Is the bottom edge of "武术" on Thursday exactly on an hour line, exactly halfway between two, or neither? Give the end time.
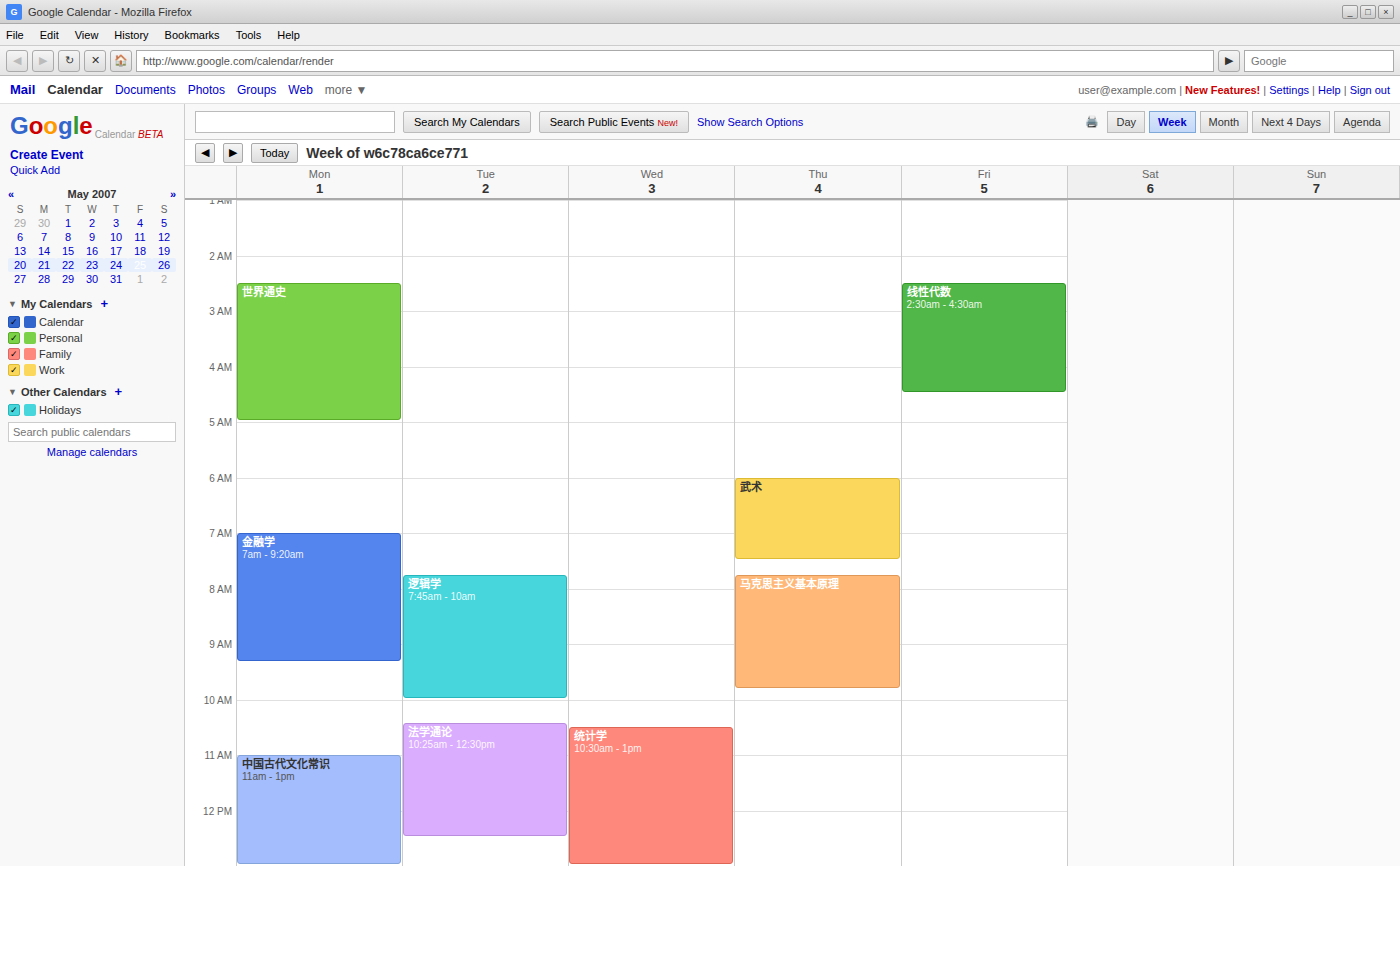
7:30 AM -- halfway between the 7 AM and 8 AM lines.